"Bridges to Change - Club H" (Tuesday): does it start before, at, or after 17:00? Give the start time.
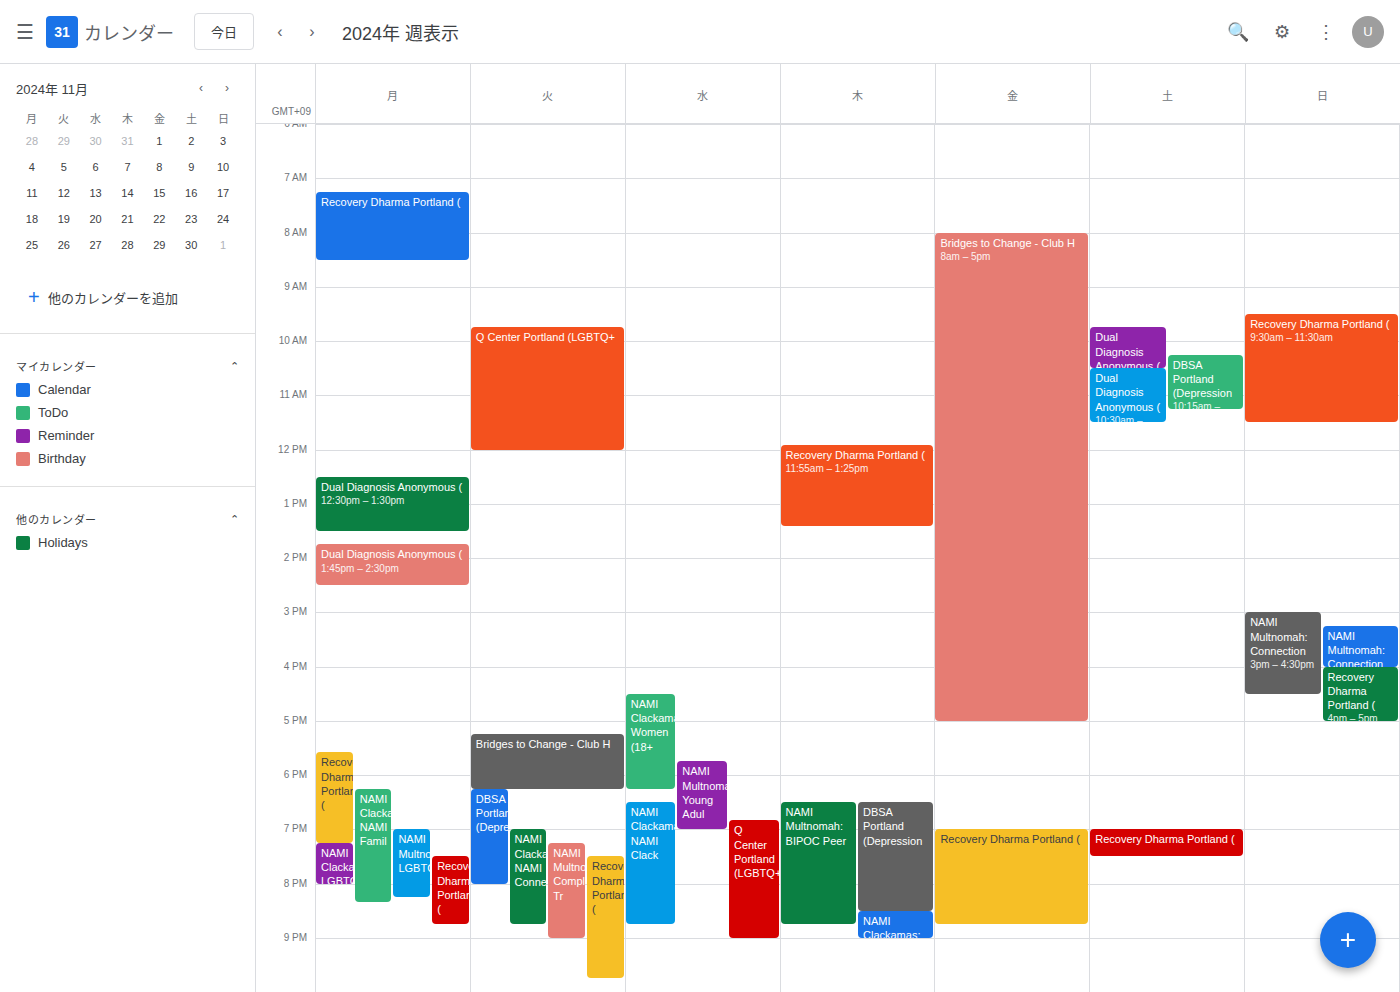
17:15 -- after 17:00, 15 minutes below the 17:00 line.